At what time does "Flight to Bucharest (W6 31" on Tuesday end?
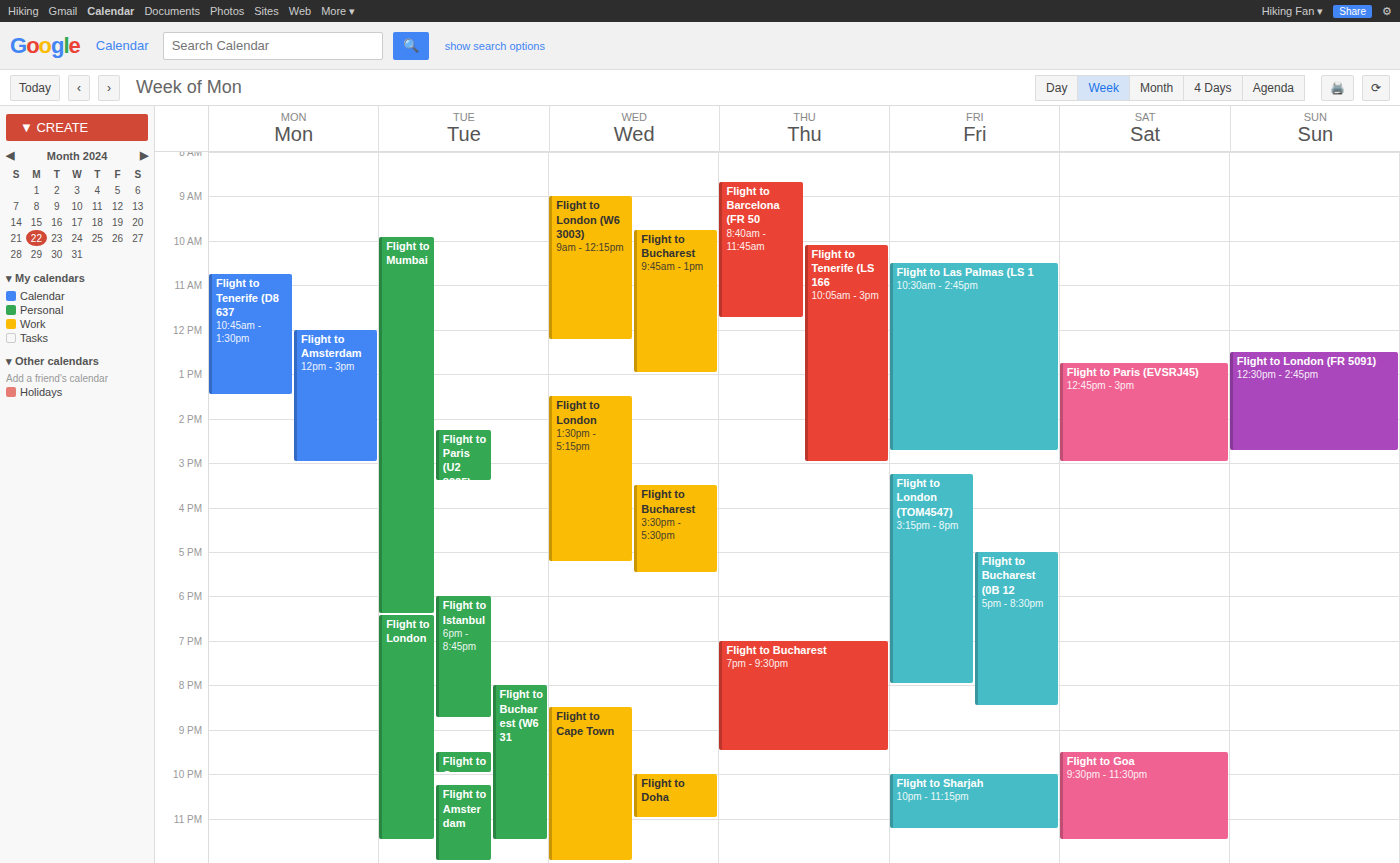
11:30 PM